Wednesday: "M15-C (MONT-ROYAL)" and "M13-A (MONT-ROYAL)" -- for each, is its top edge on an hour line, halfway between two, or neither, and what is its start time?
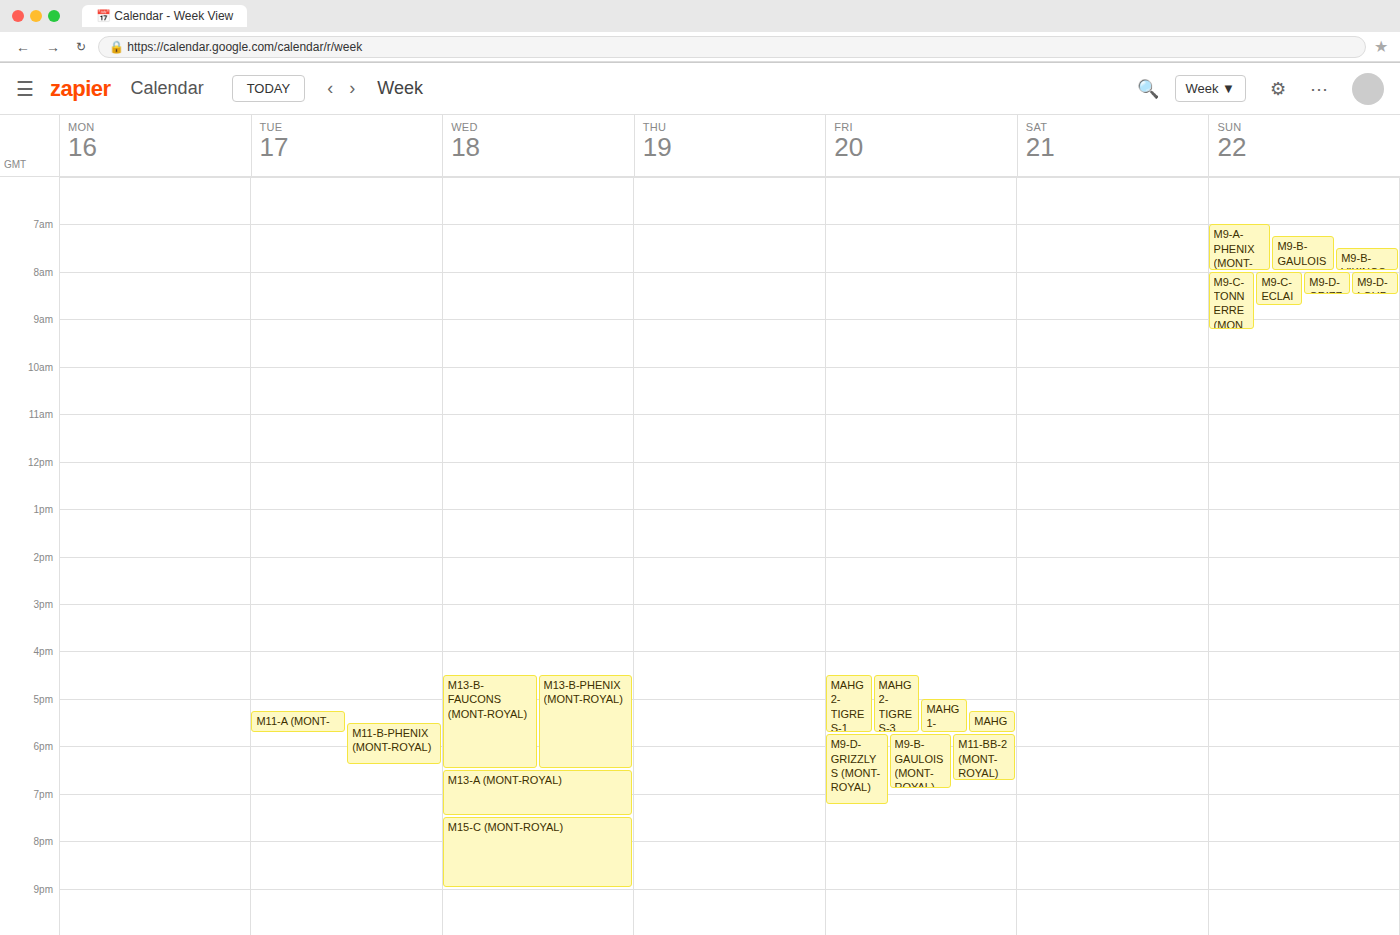
"M15-C (MONT-ROYAL)": 7:30 PM, halfway between the 7 PM and 8 PM lines. "M13-A (MONT-ROYAL)": 6:30 PM, halfway between the 6 PM and 7 PM lines.